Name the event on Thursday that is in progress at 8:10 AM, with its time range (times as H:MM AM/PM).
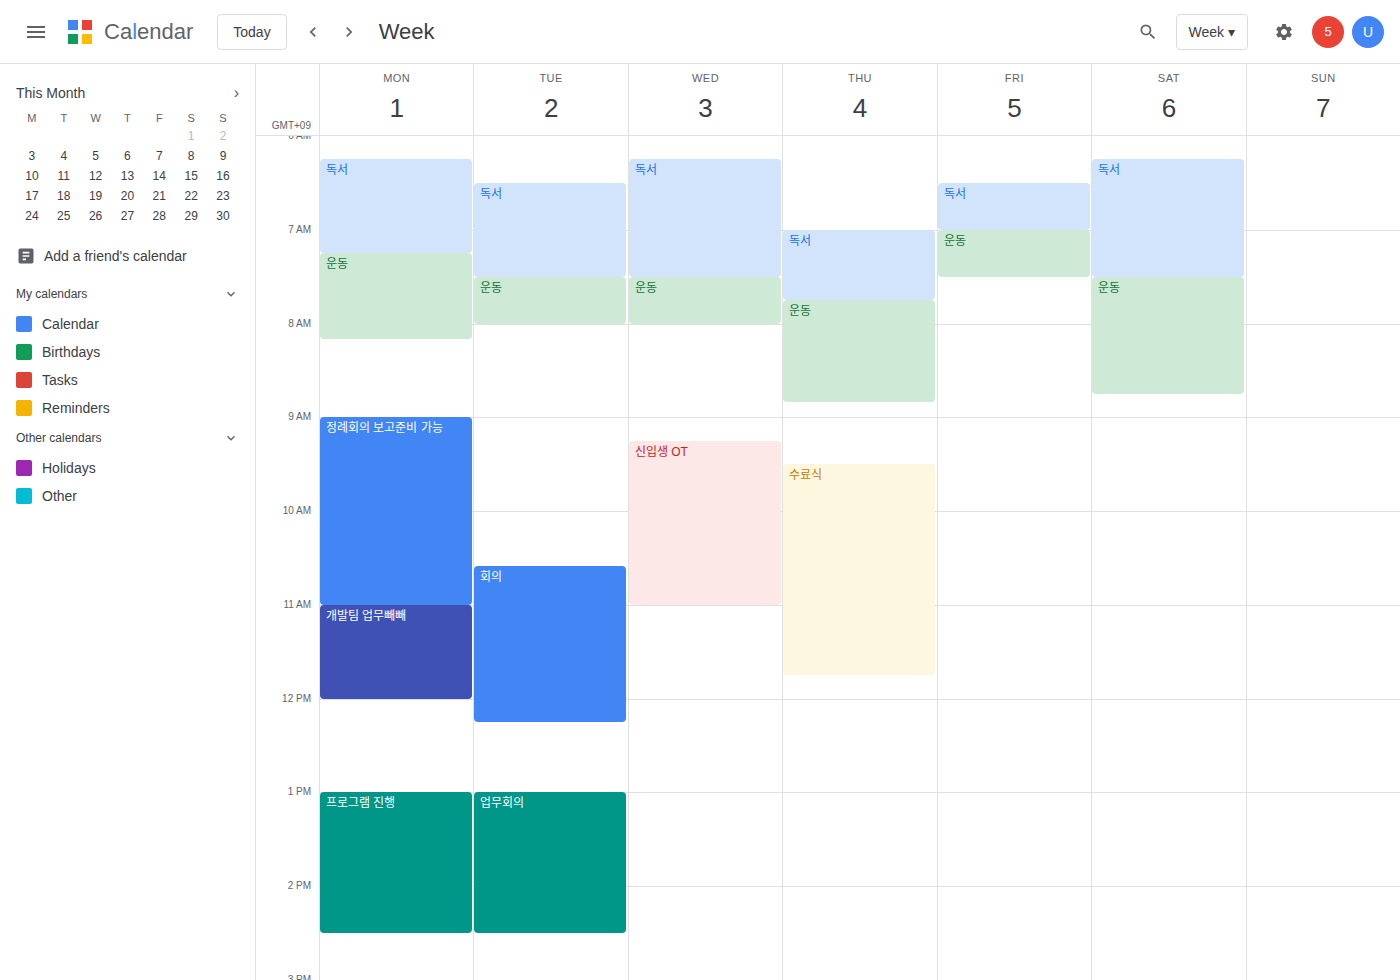
"운동", 7:45 AM to 8:50 AM